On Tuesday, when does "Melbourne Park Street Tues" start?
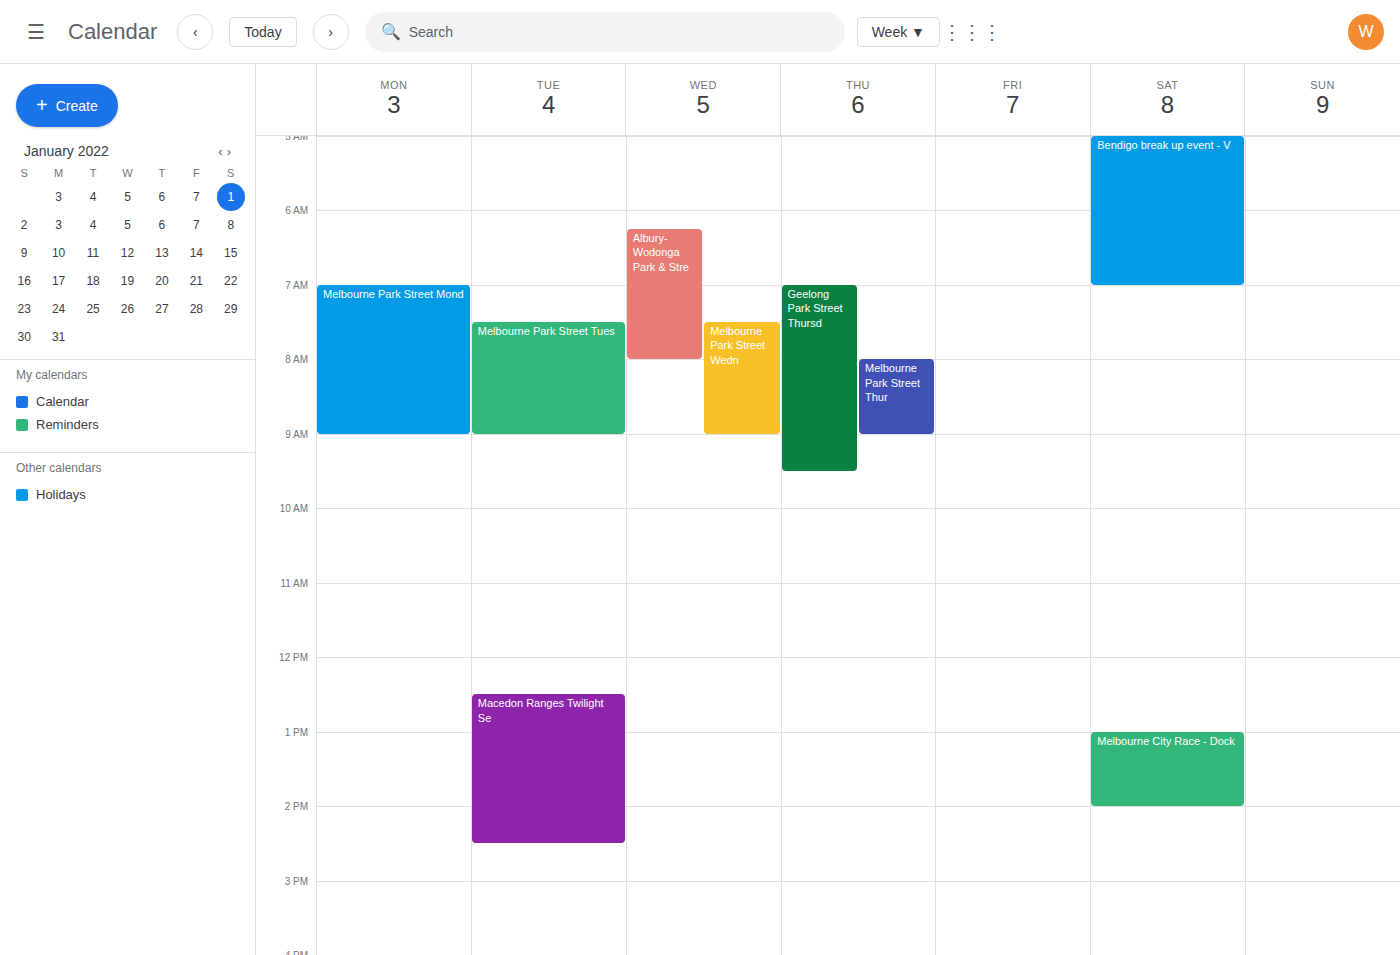
7:30 AM